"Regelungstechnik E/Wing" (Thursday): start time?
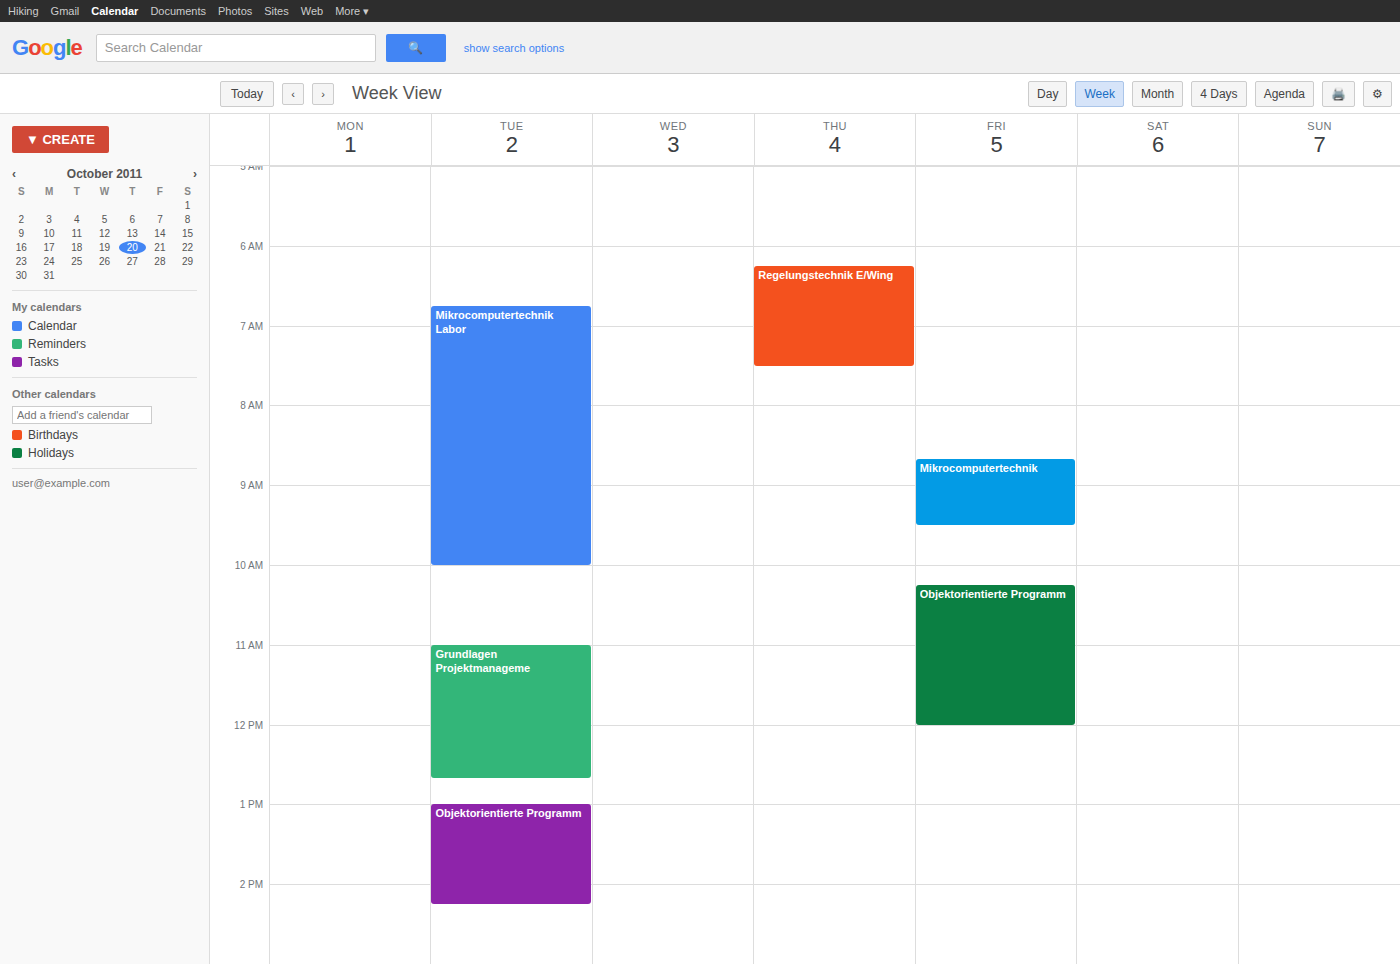
6:15 AM